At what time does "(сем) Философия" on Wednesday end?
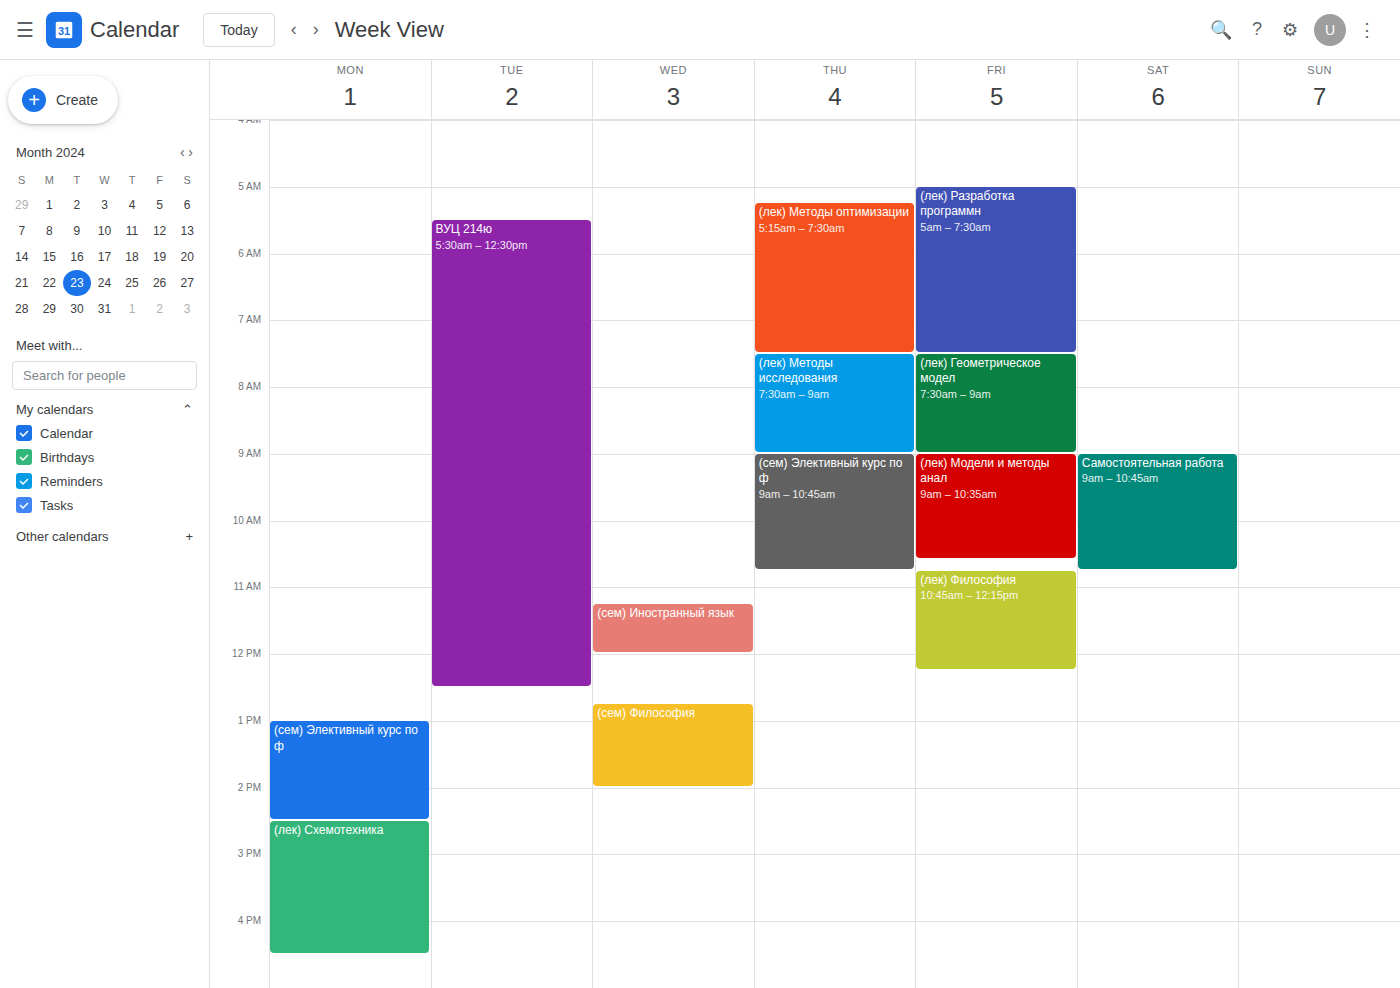
2:00 PM